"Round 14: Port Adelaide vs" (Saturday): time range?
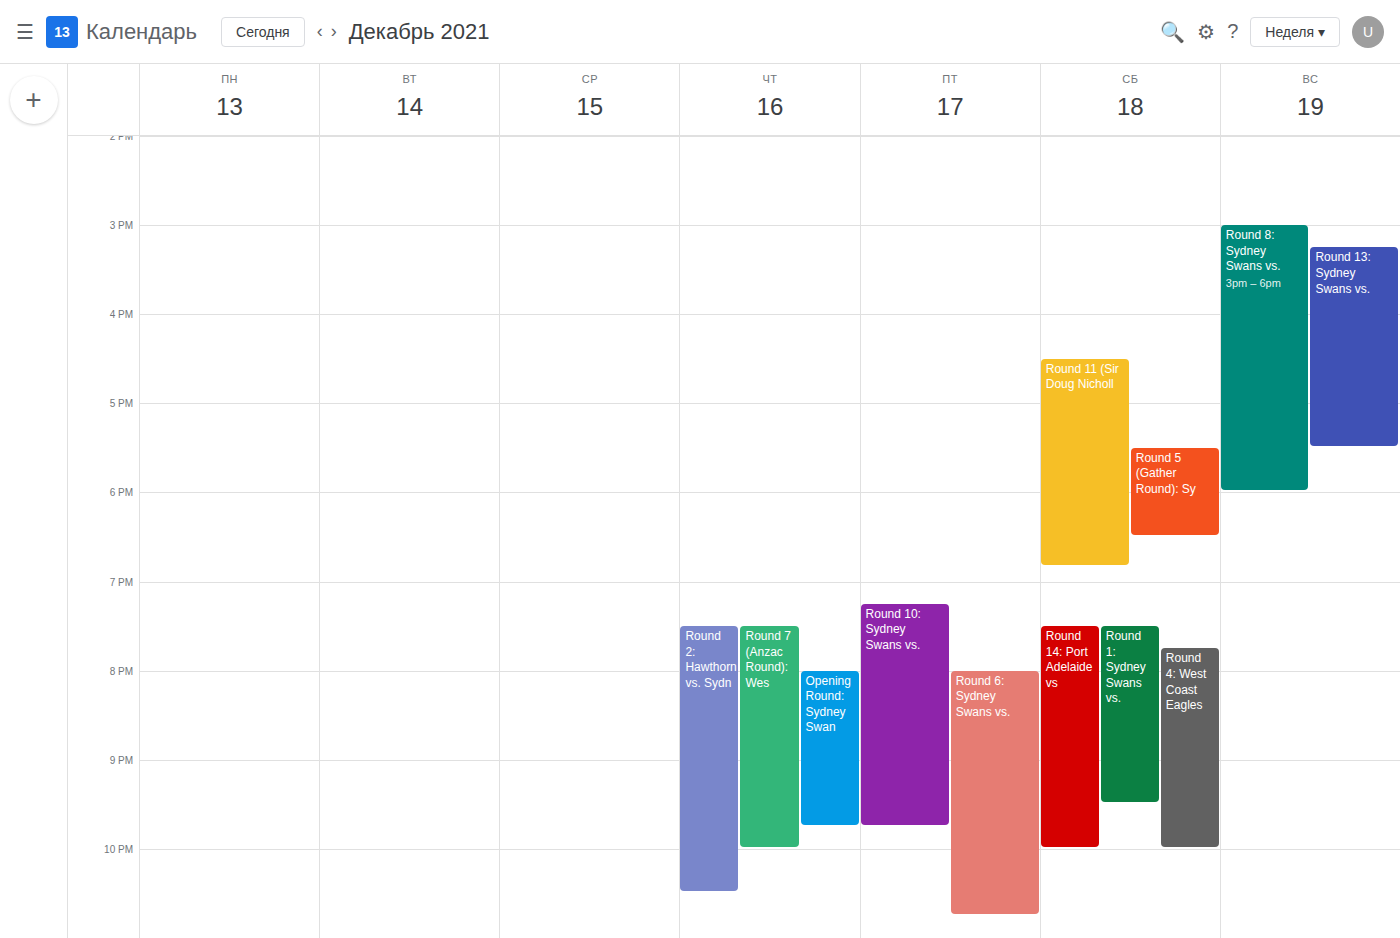
7:30 PM to 10:00 PM